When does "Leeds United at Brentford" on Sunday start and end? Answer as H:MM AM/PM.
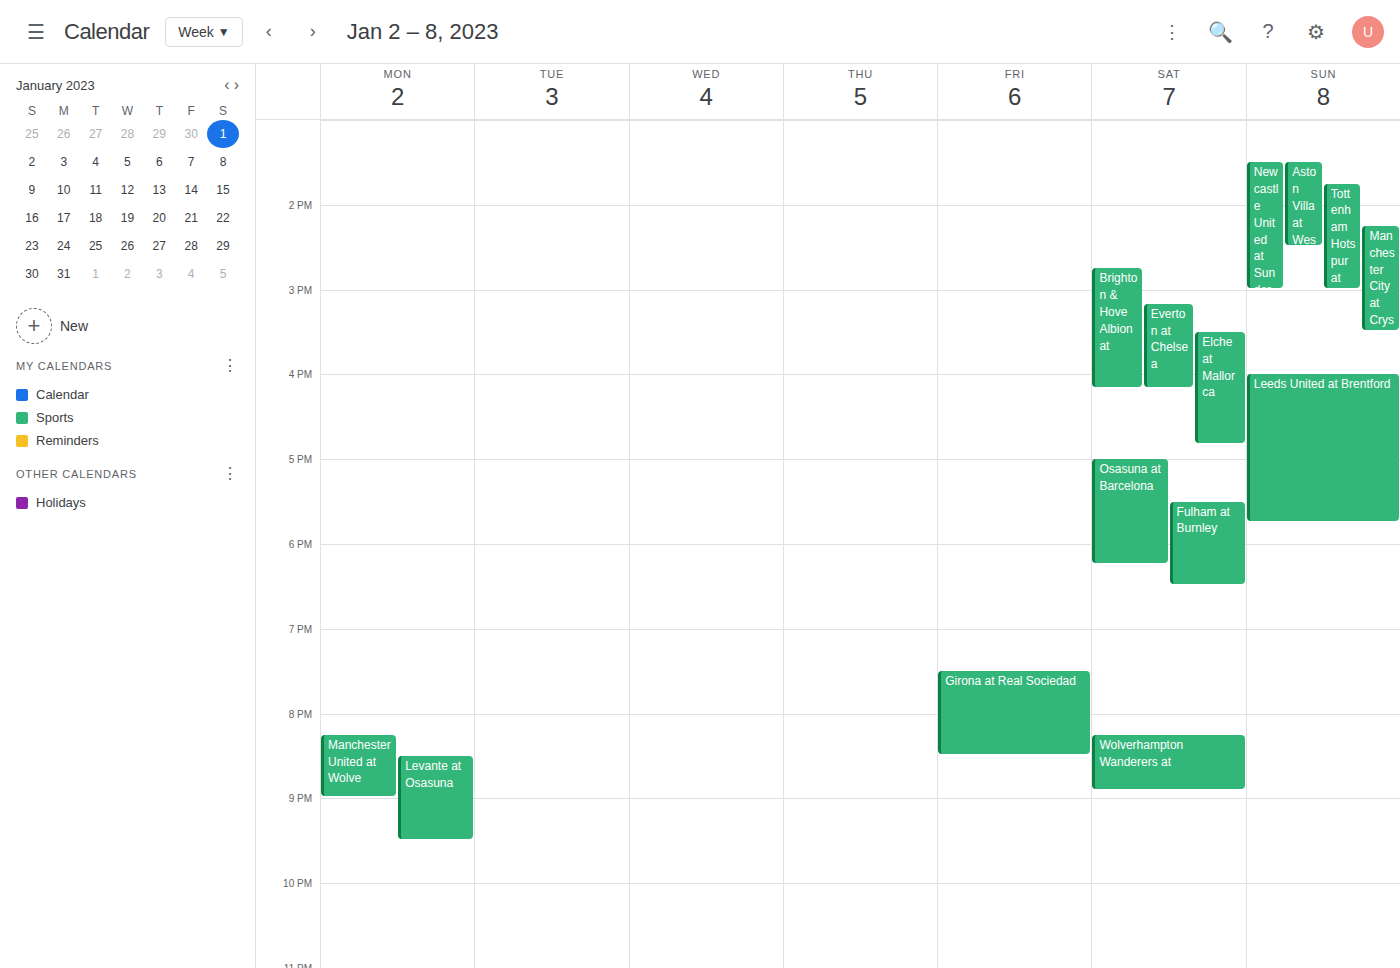
4:00 PM to 5:45 PM